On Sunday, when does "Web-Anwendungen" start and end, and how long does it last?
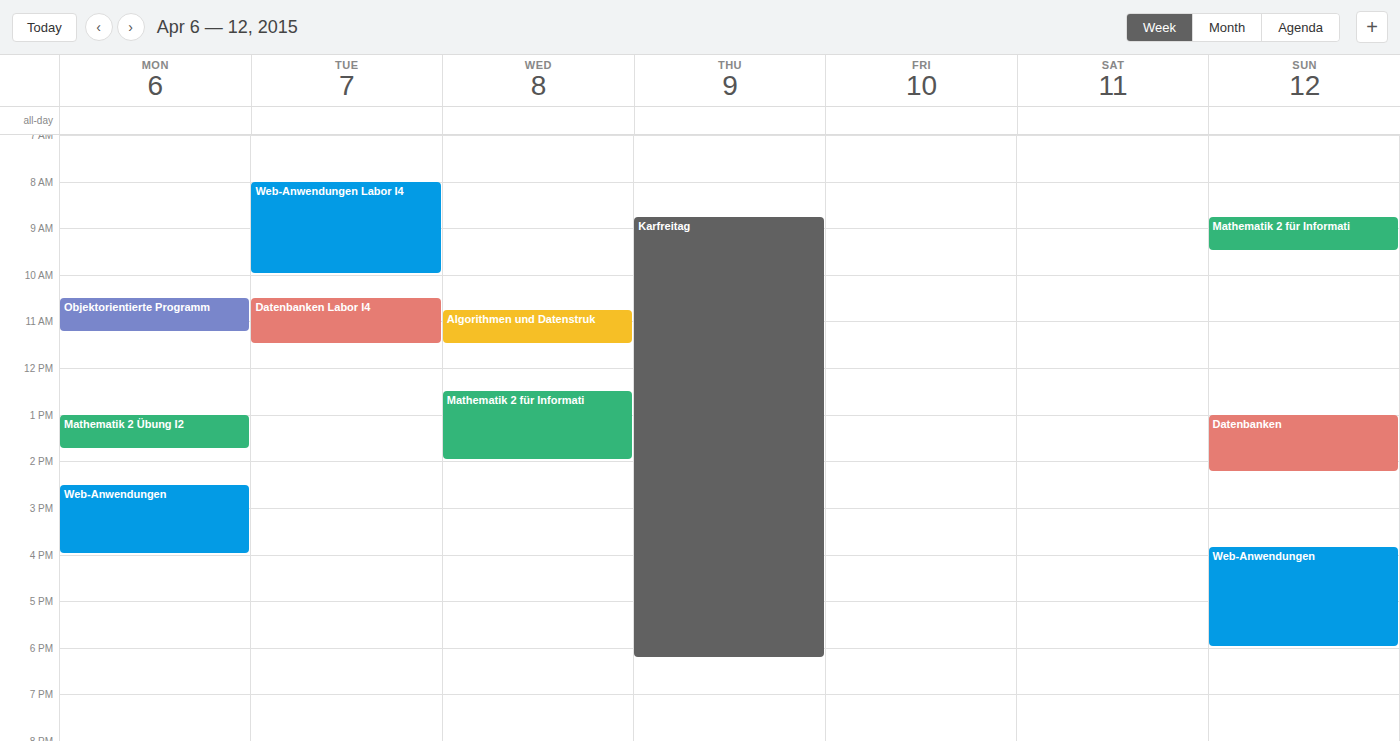
3:50 PM to 6:00 PM, 2 hours 10 minutes